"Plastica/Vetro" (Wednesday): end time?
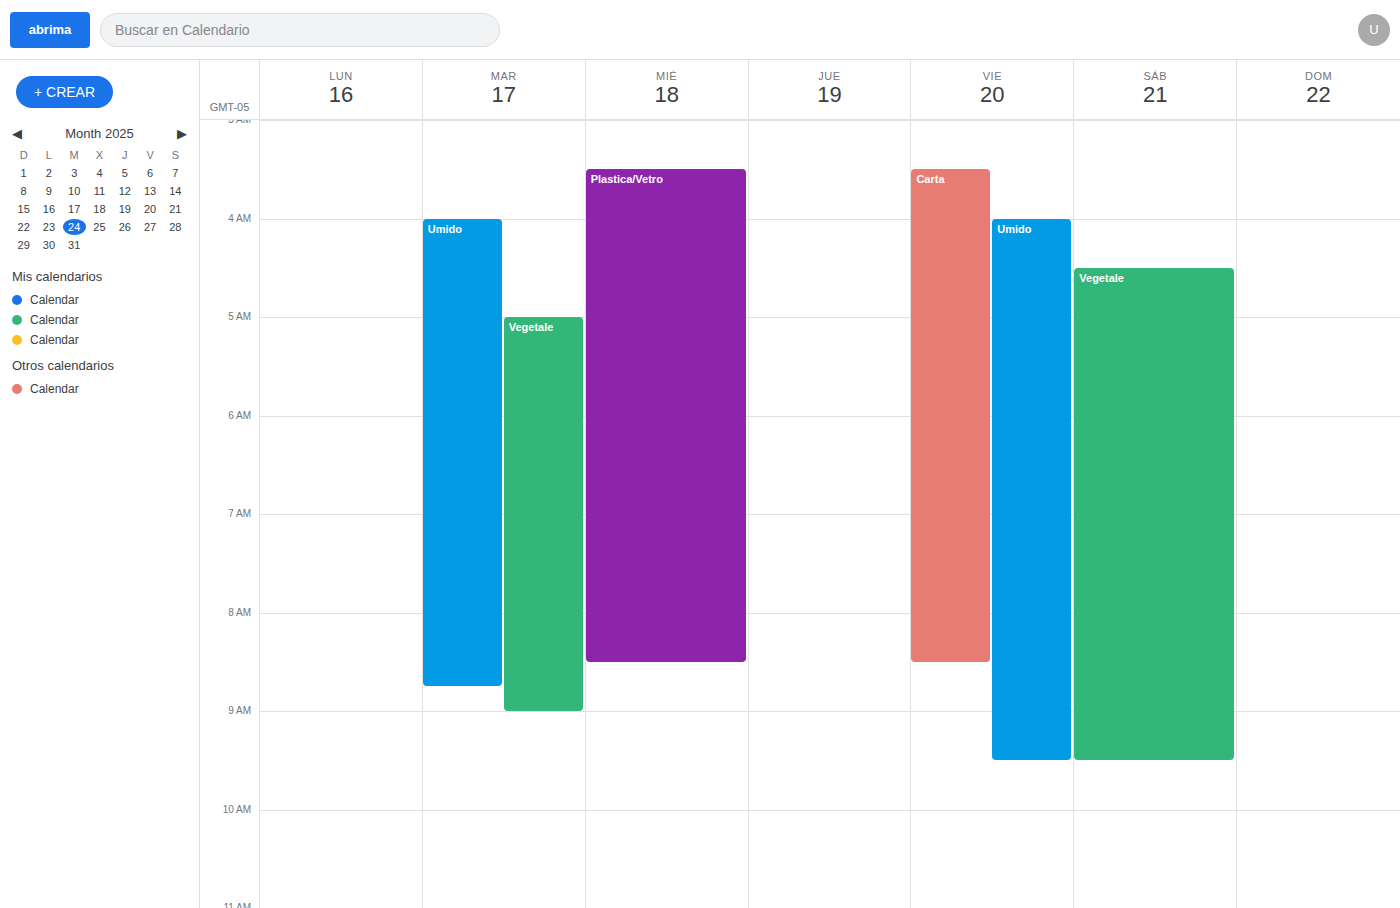
08:30